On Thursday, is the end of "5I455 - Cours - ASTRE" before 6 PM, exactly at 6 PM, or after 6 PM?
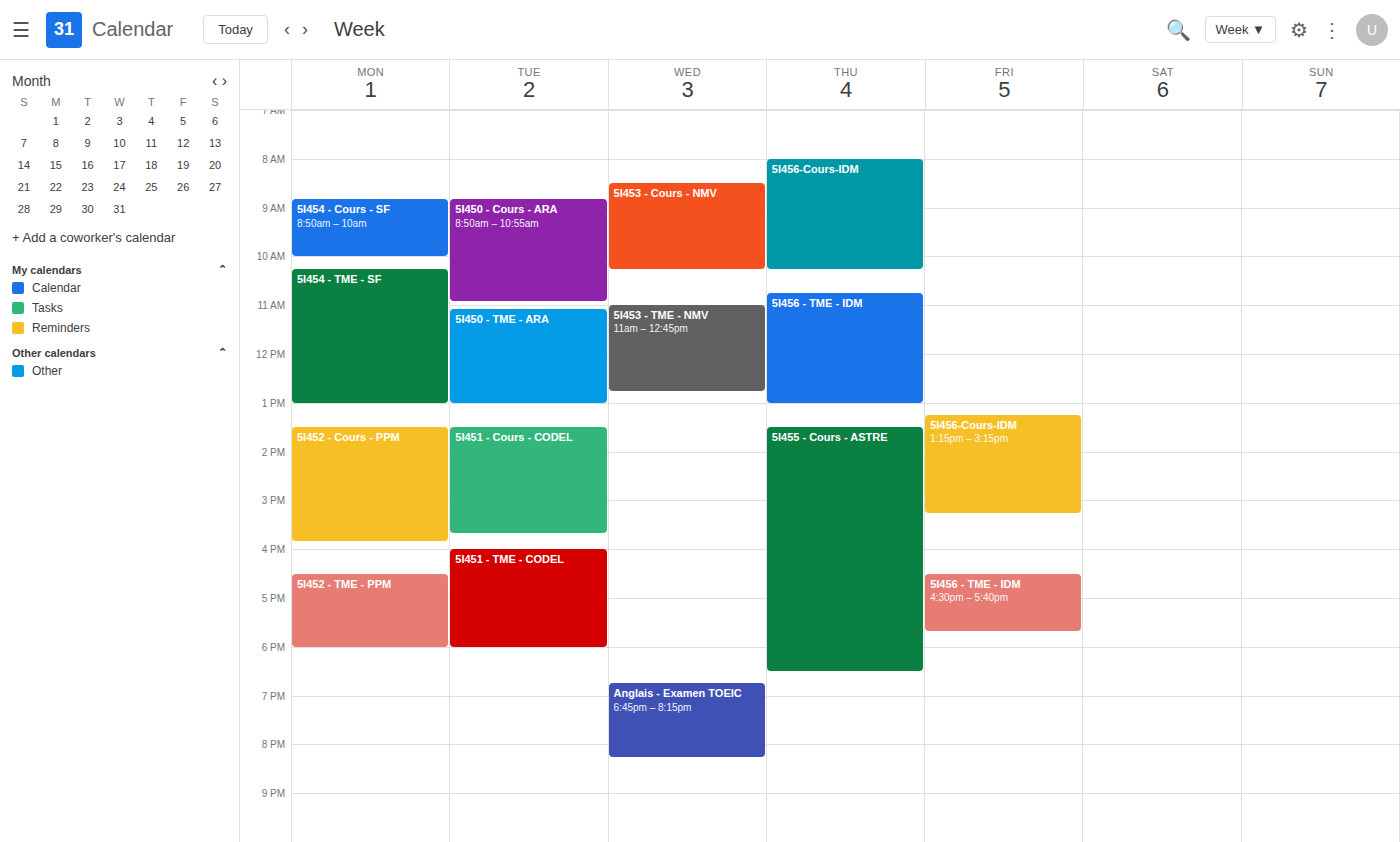
6:30 PM -- after 6 PM, 30 minutes below the 6 PM line.